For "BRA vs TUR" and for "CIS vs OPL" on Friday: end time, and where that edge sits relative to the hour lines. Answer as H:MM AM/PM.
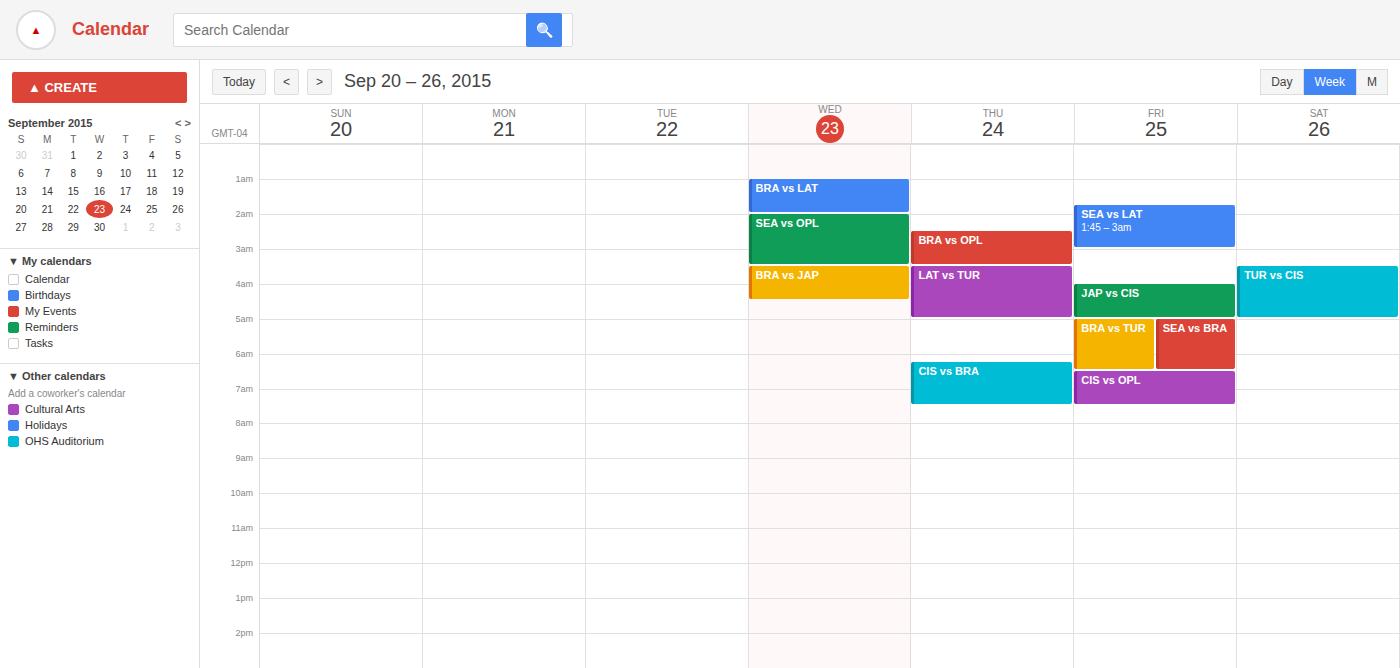
"BRA vs TUR": 6:30 AM, halfway between the 6 AM and 7 AM lines. "CIS vs OPL": 7:30 AM, halfway between the 7 AM and 8 AM lines.